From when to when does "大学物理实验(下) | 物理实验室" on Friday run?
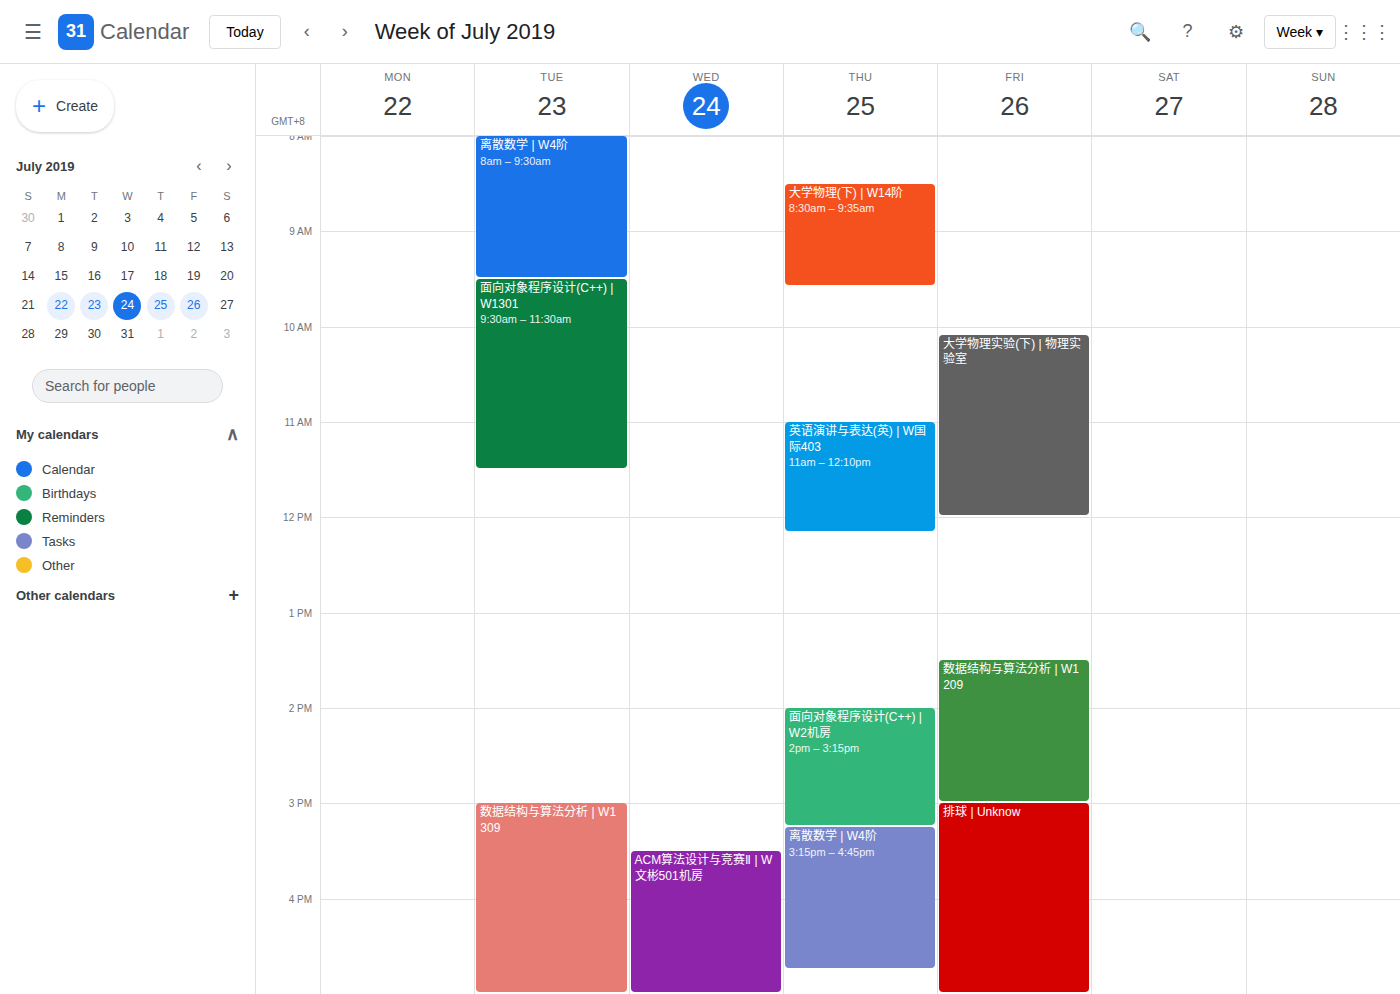
10:05 AM to 12:00 PM